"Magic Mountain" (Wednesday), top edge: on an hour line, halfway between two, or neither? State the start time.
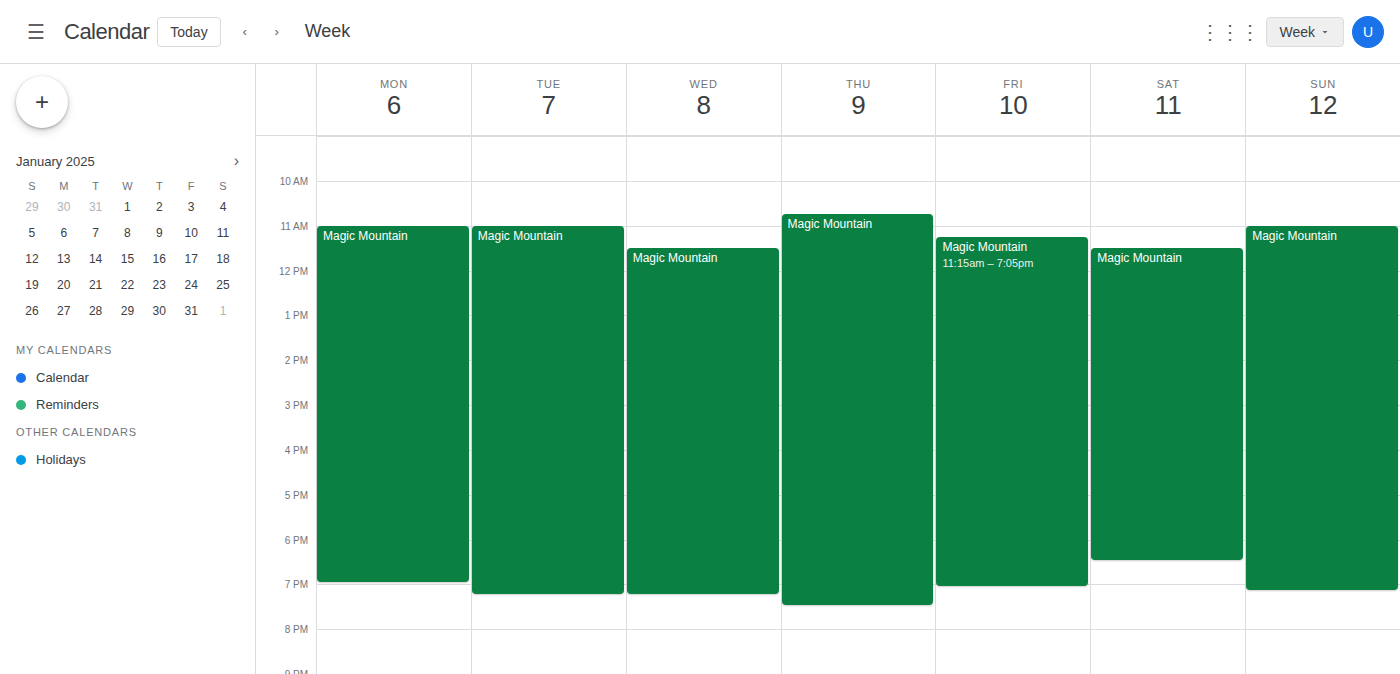
11:30 AM -- halfway between the 11 AM and 12 PM lines.